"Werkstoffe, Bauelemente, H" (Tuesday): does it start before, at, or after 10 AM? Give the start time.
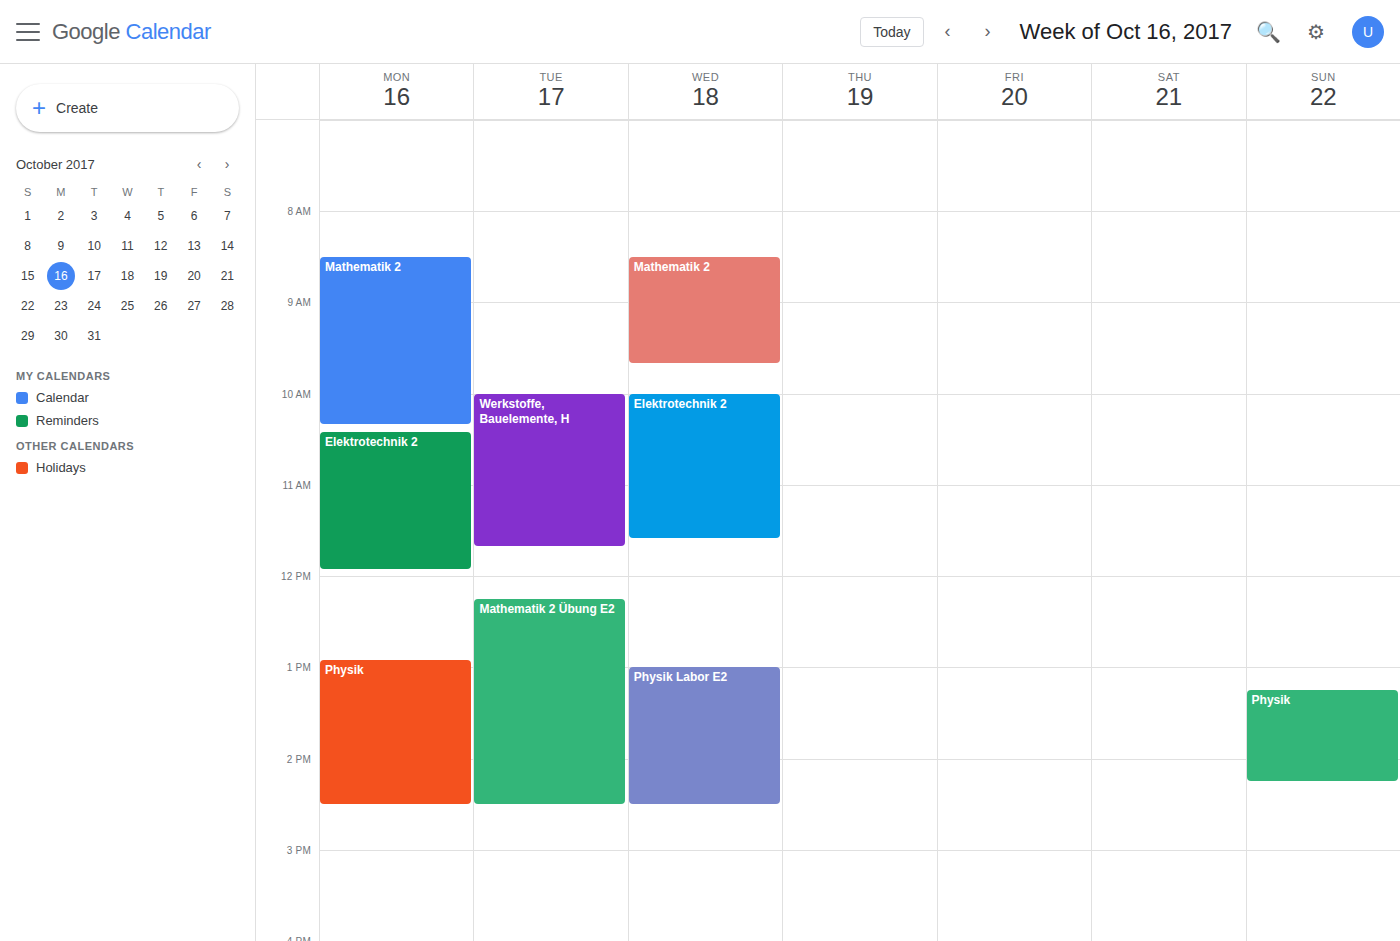
10:00 AM -- exactly at 10 AM, on the 10 AM line.